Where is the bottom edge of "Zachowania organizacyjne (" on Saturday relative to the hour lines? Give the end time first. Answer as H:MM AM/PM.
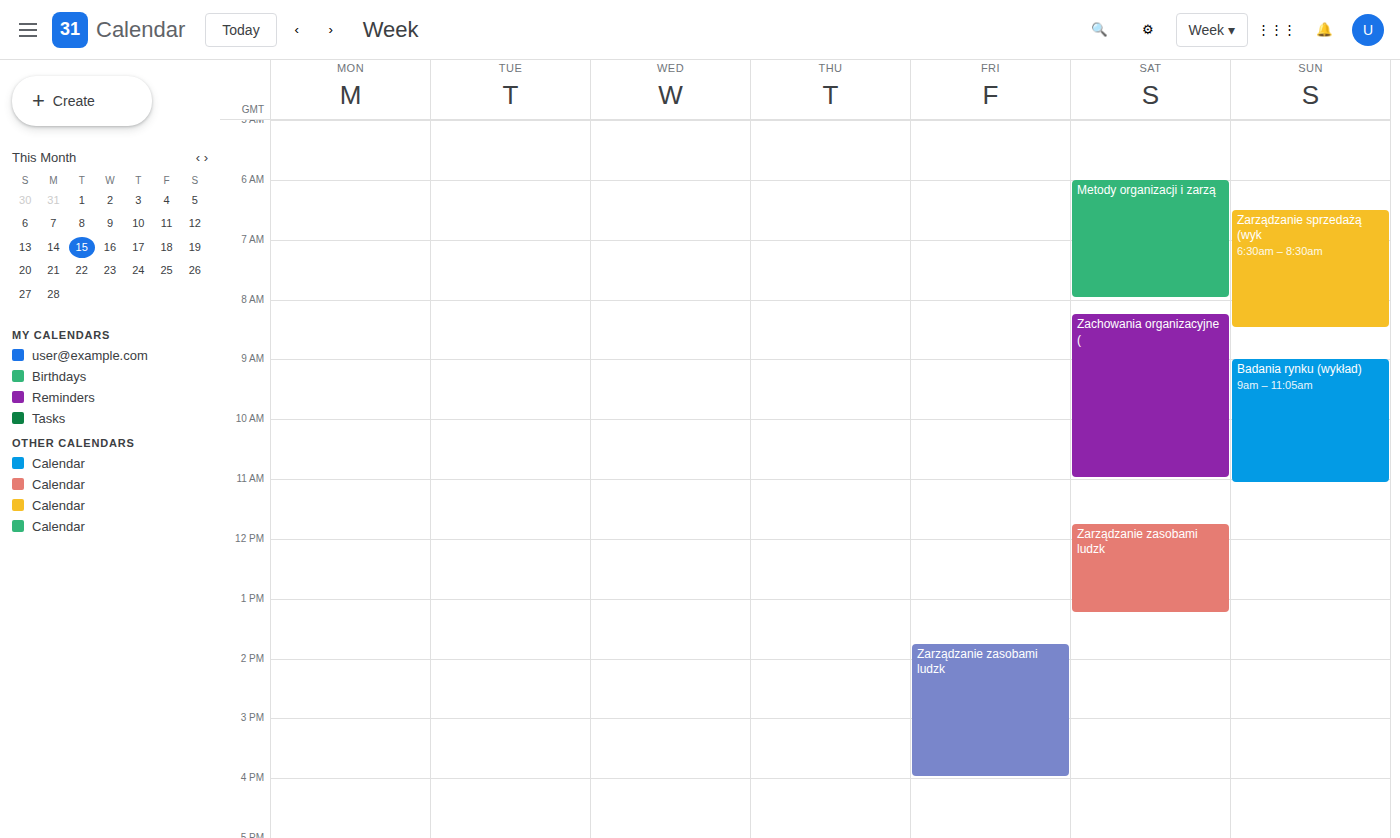
11:00 AM -- exactly on the 11 AM line.